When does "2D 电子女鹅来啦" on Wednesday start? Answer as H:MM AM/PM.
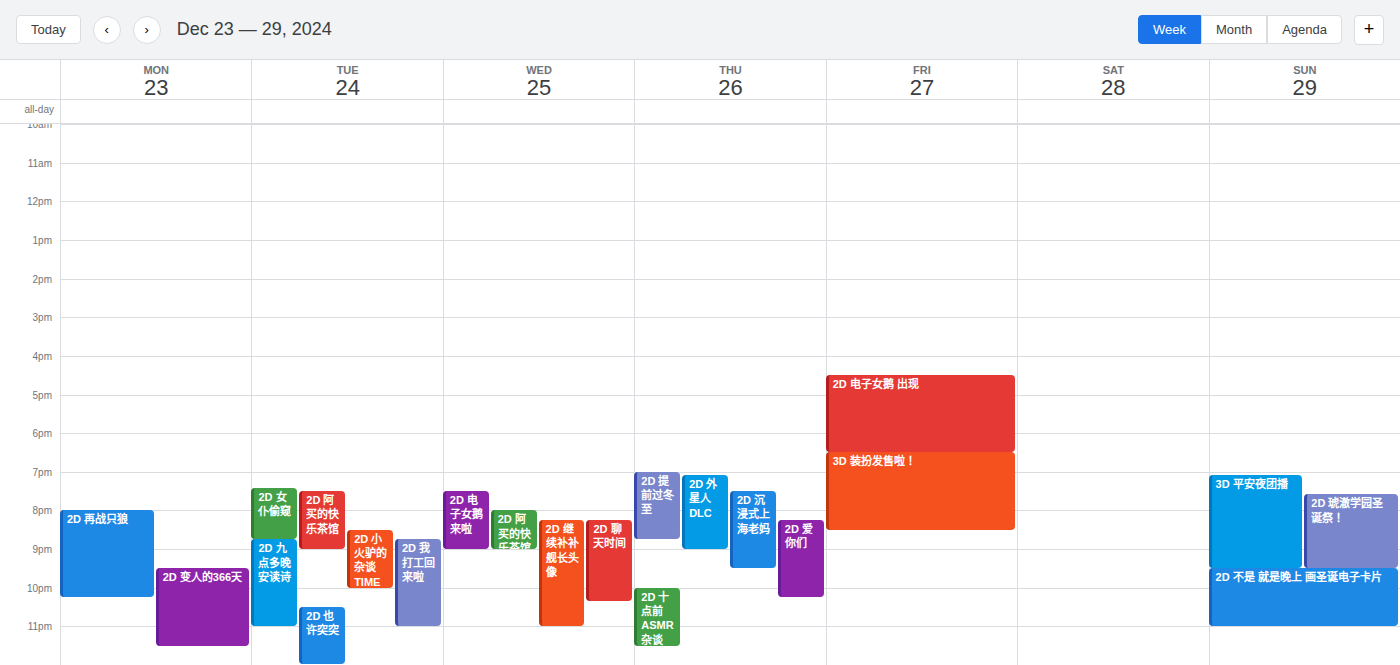
7:30 PM